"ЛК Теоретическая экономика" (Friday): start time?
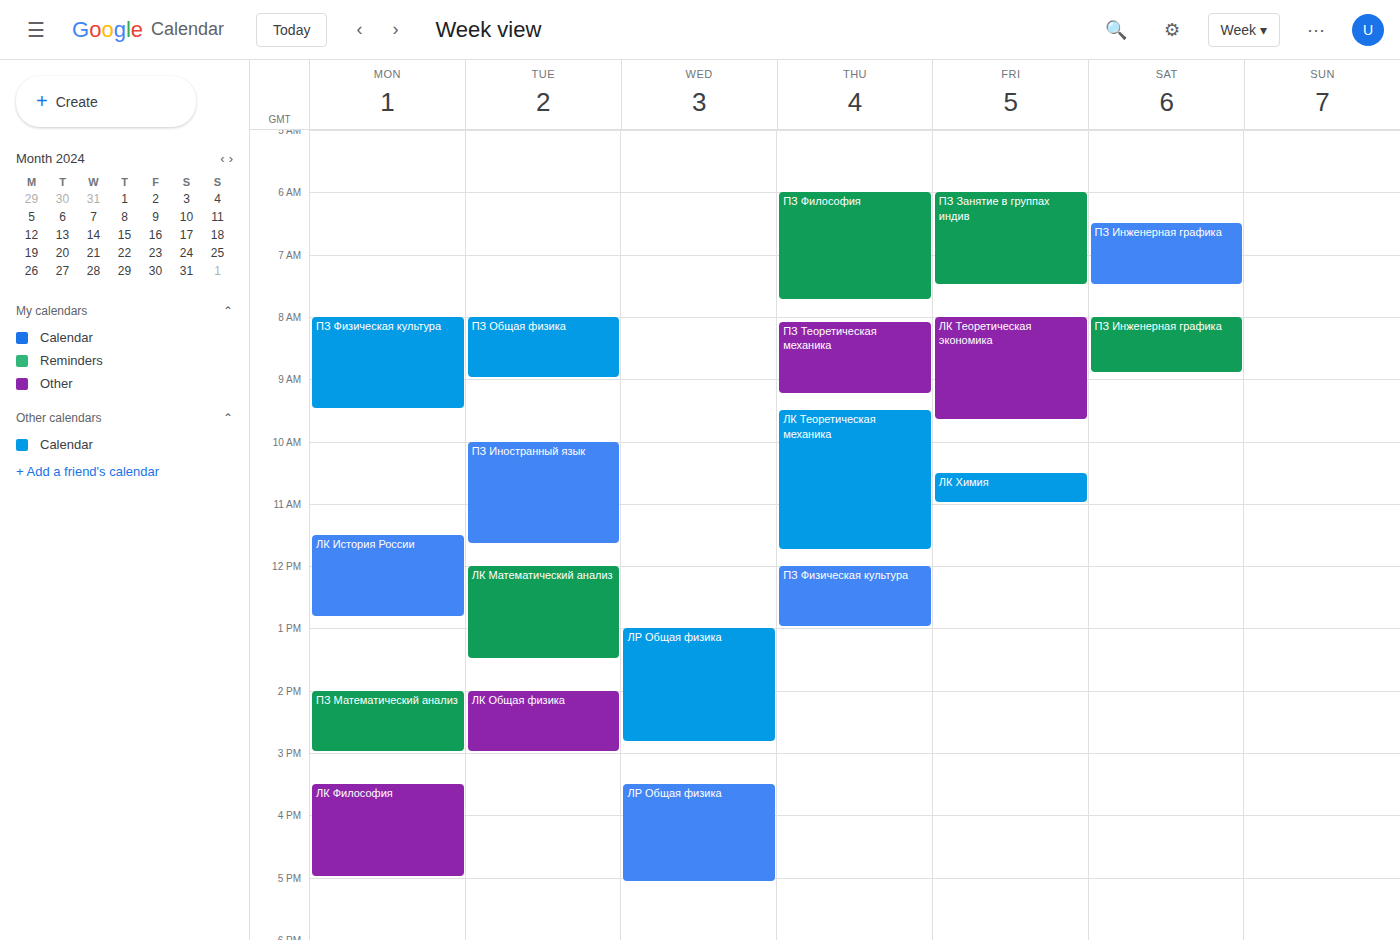
8:00 AM